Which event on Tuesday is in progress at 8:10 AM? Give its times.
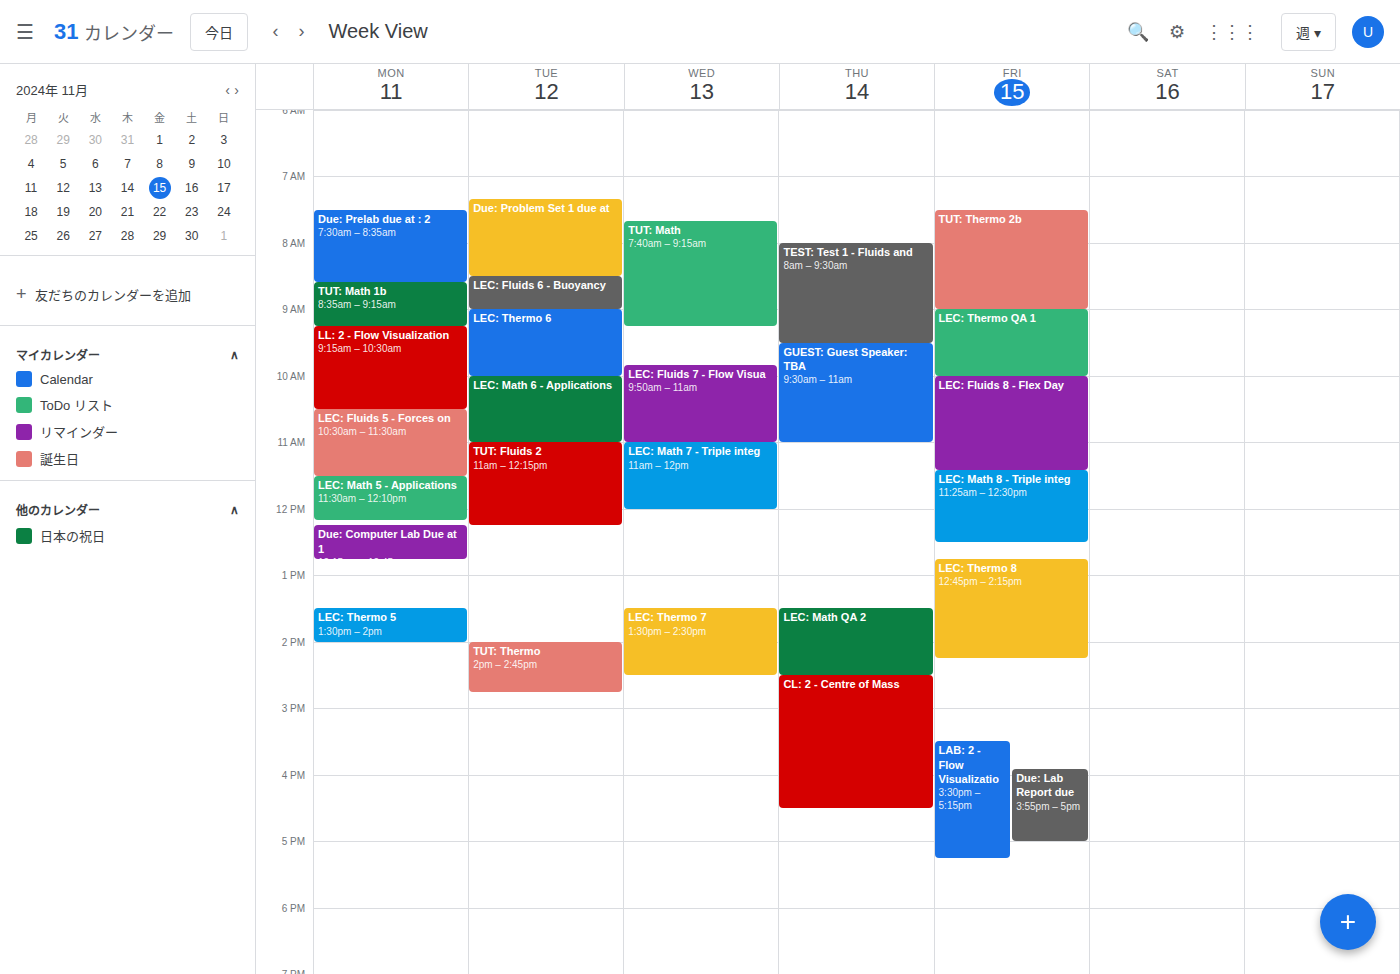
"Due: Problem Set 1 due at", 7:20 AM to 8:30 AM